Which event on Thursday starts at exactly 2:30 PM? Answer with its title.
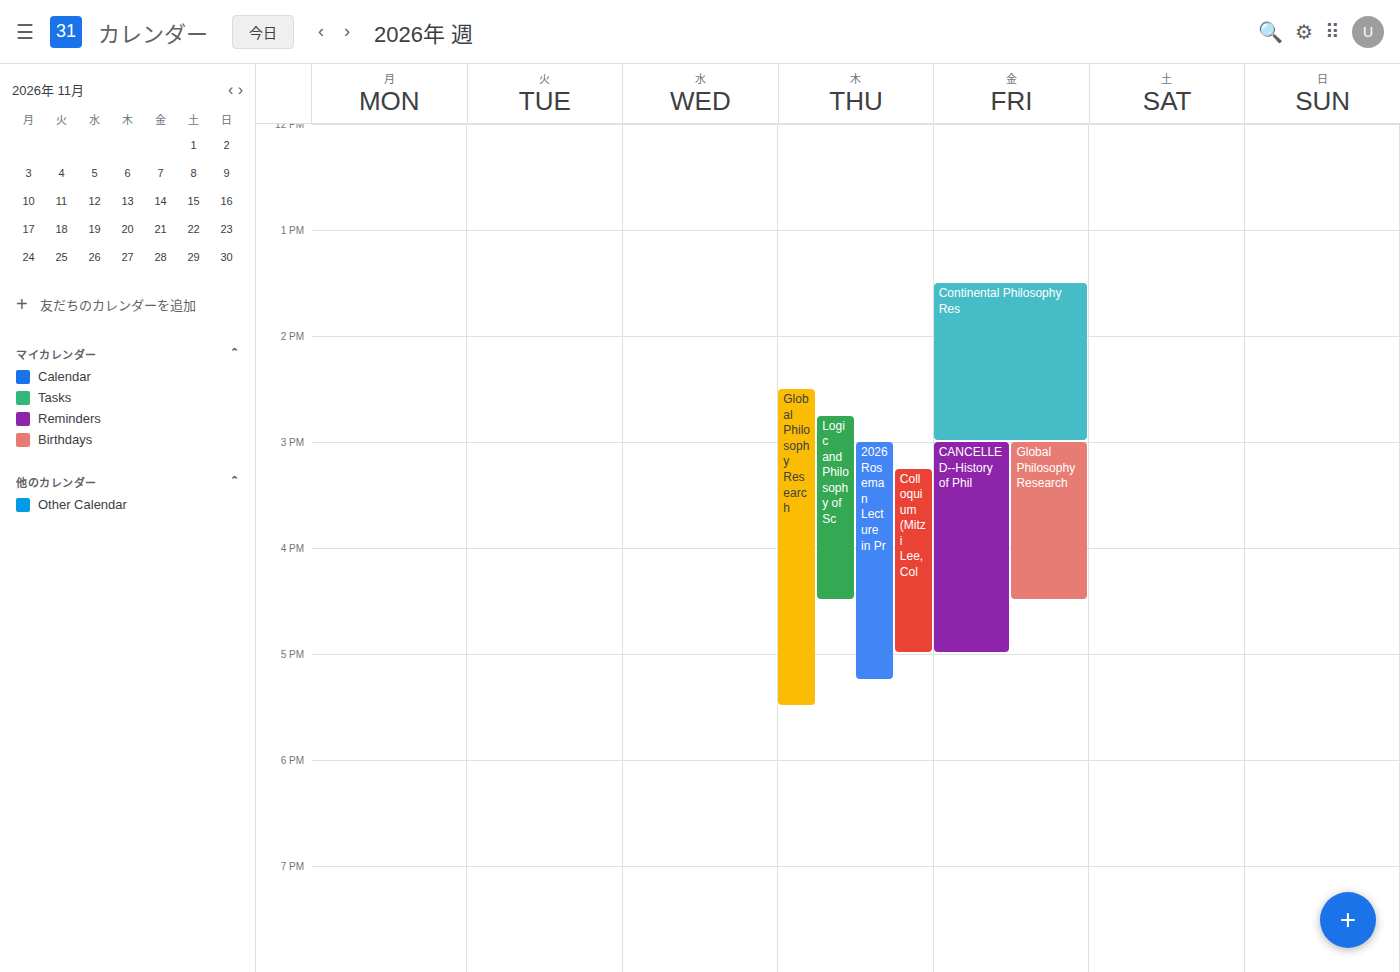
"Global Philosophy Research"